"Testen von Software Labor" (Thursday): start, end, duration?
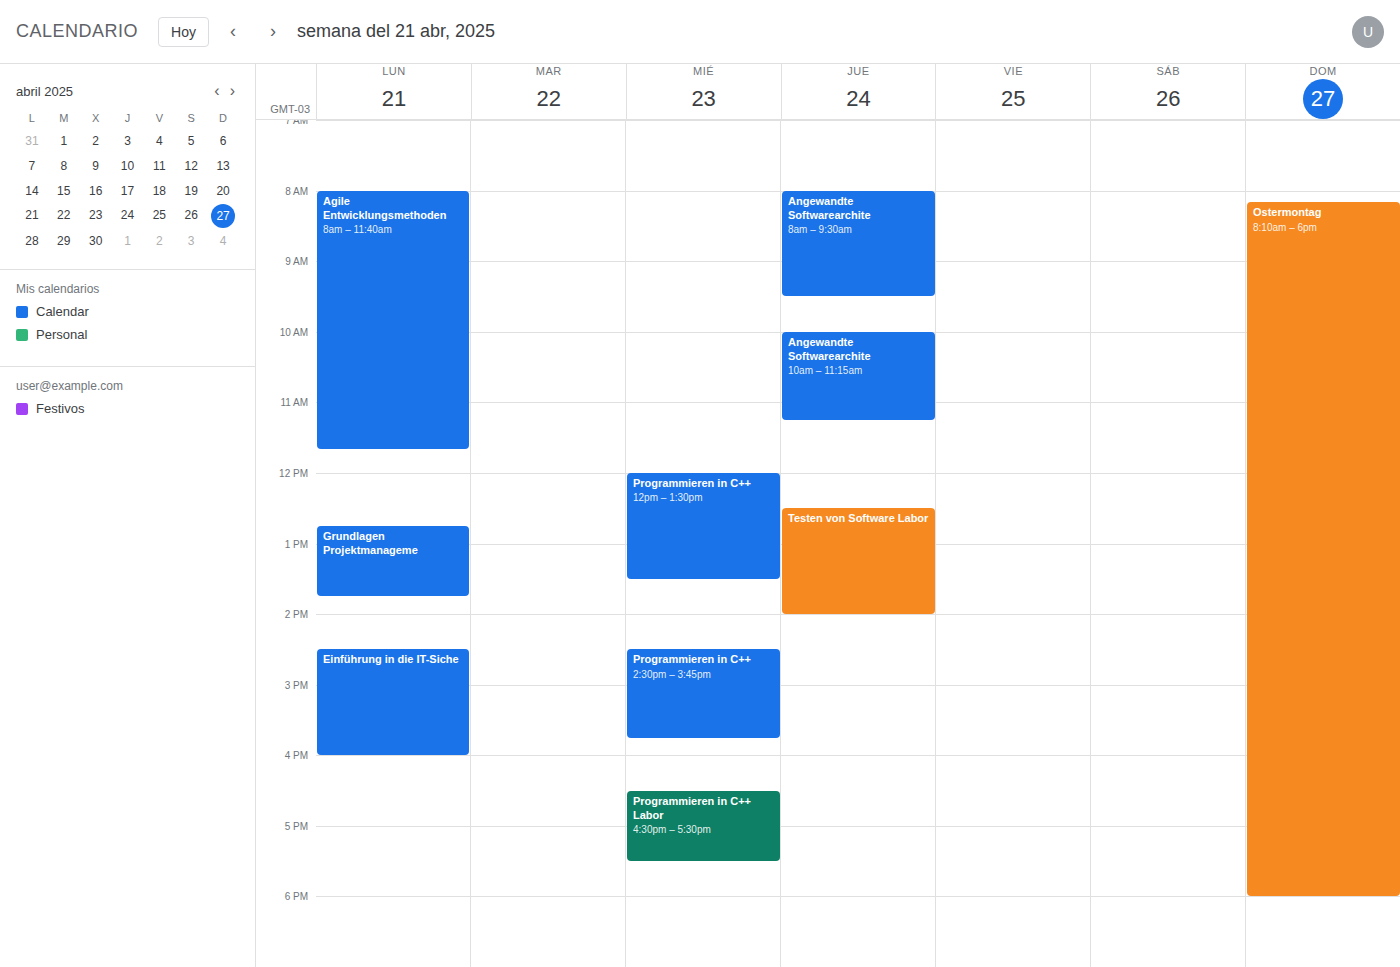
12:30 PM to 2:00 PM, 1 hour 30 minutes